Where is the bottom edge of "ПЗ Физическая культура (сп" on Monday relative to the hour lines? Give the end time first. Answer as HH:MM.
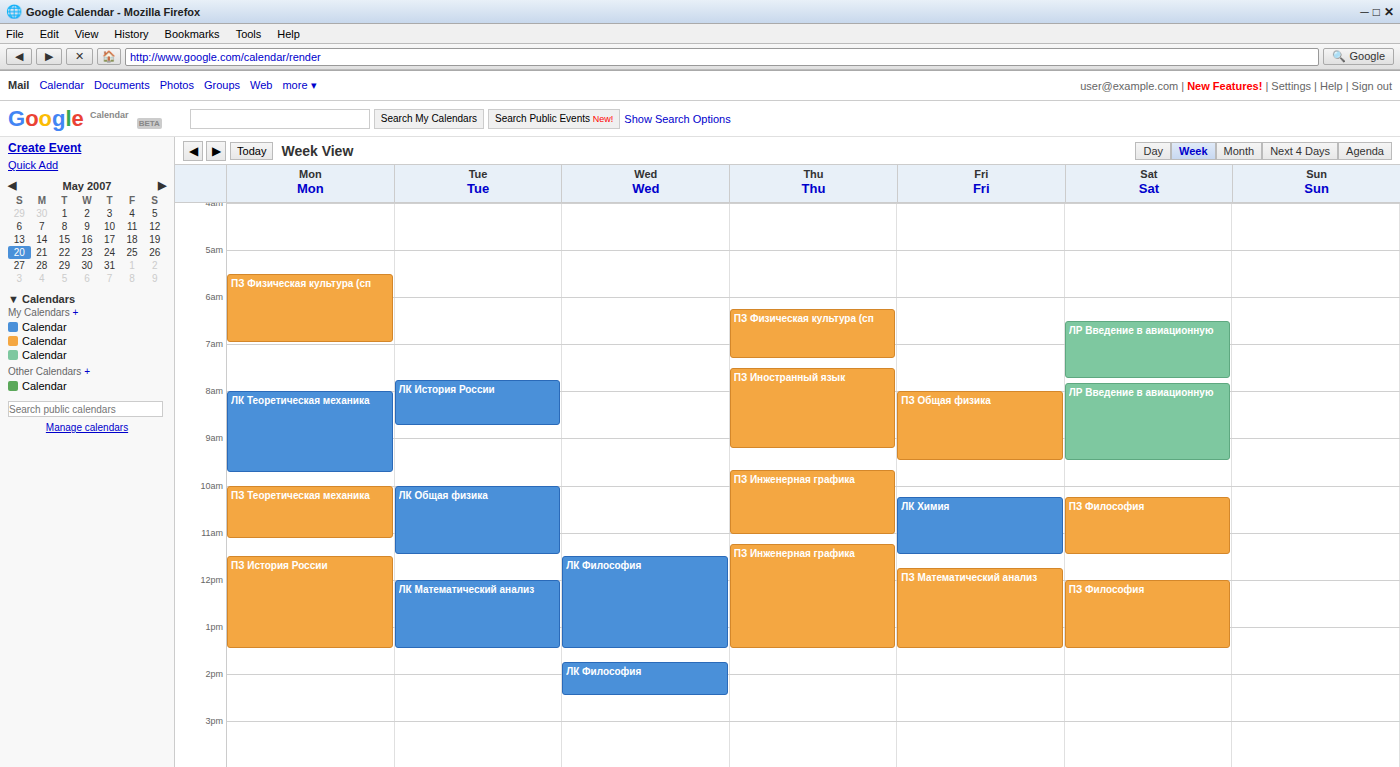
07:00 -- exactly on the 07:00 line.